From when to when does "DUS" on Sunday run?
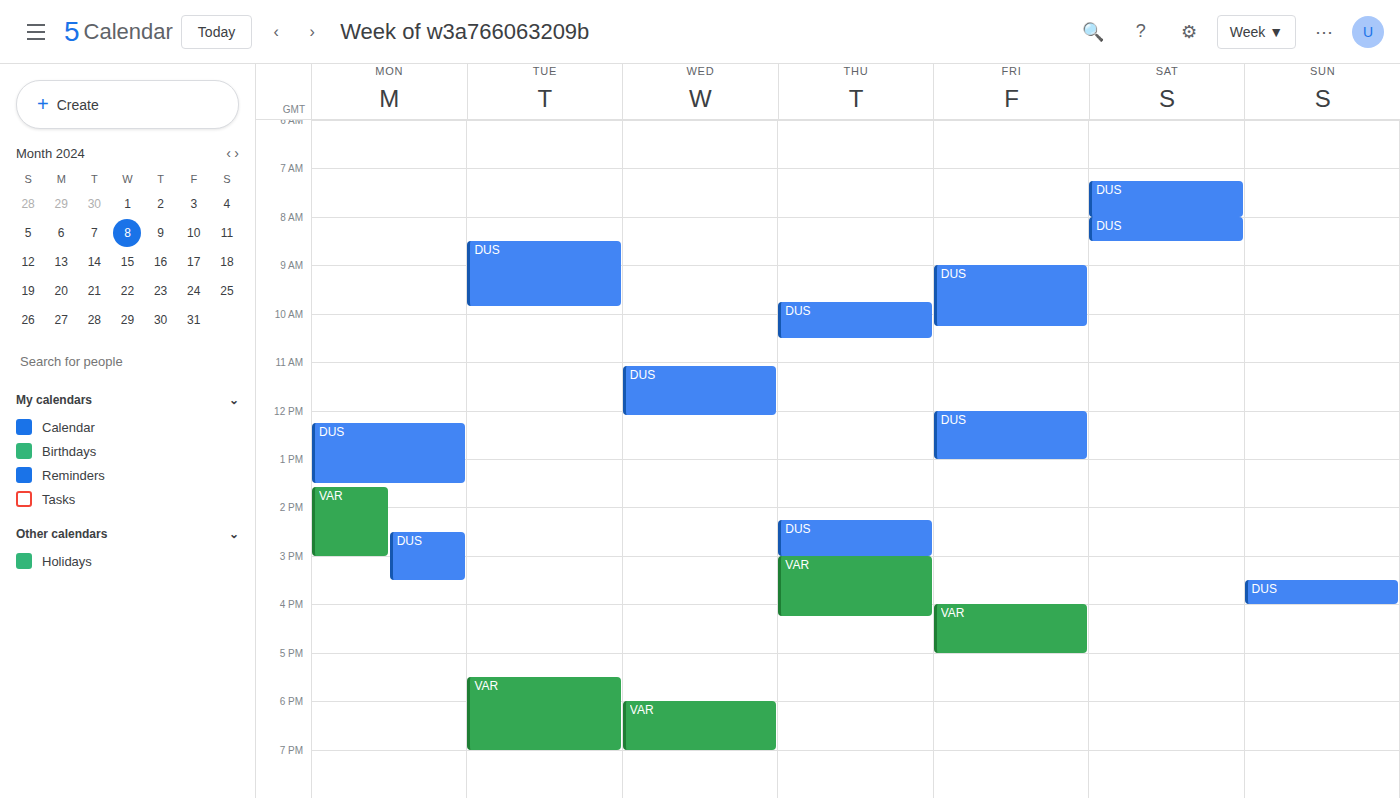
3:30 PM to 4:00 PM